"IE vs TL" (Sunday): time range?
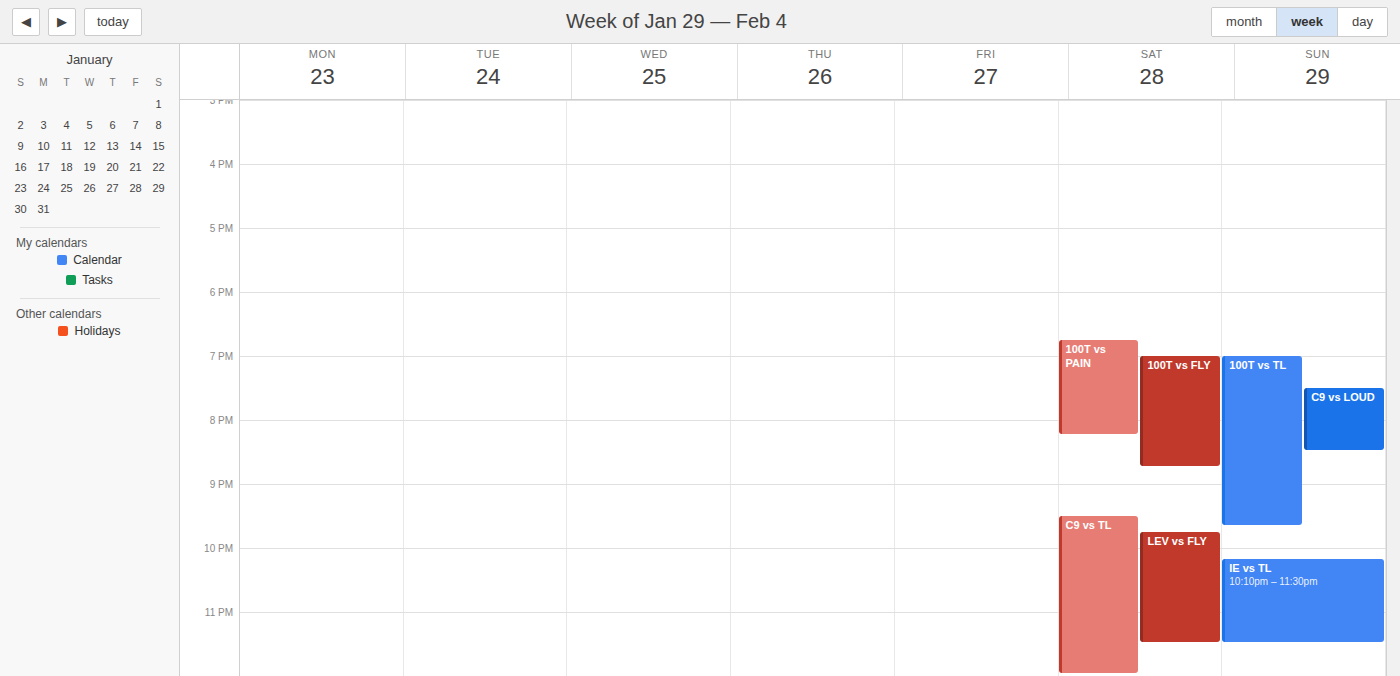
10:10 PM to 11:30 PM